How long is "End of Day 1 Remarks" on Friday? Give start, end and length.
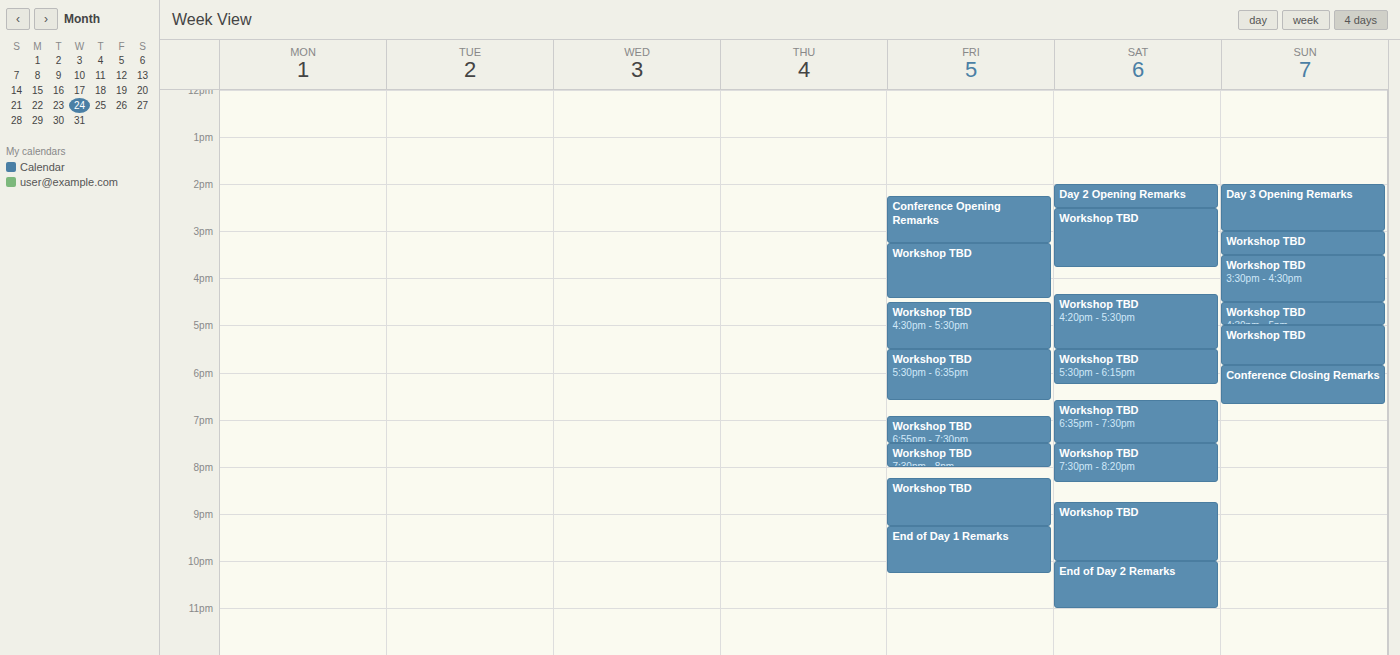
9:15 PM to 10:15 PM, 1 hour